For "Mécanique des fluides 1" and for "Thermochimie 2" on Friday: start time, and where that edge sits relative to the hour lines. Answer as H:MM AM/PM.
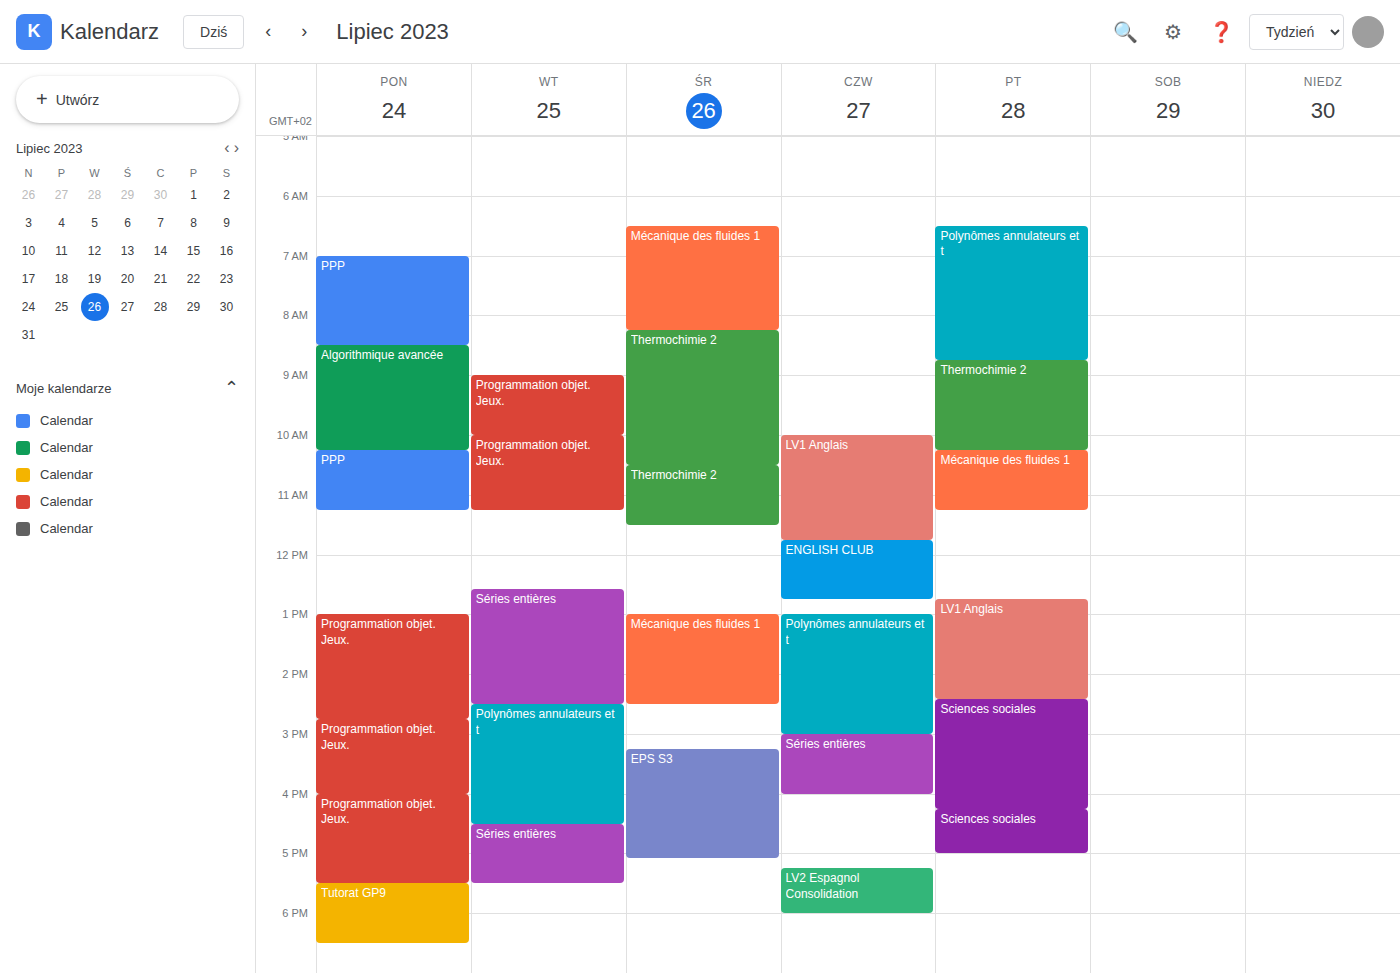
"Mécanique des fluides 1": 10:15 AM, neither: a quarter of the way from the 10 AM line to the 11 AM line. "Thermochimie 2": 8:45 AM, neither: three quarters of the way from the 8 AM line to the 9 AM line.